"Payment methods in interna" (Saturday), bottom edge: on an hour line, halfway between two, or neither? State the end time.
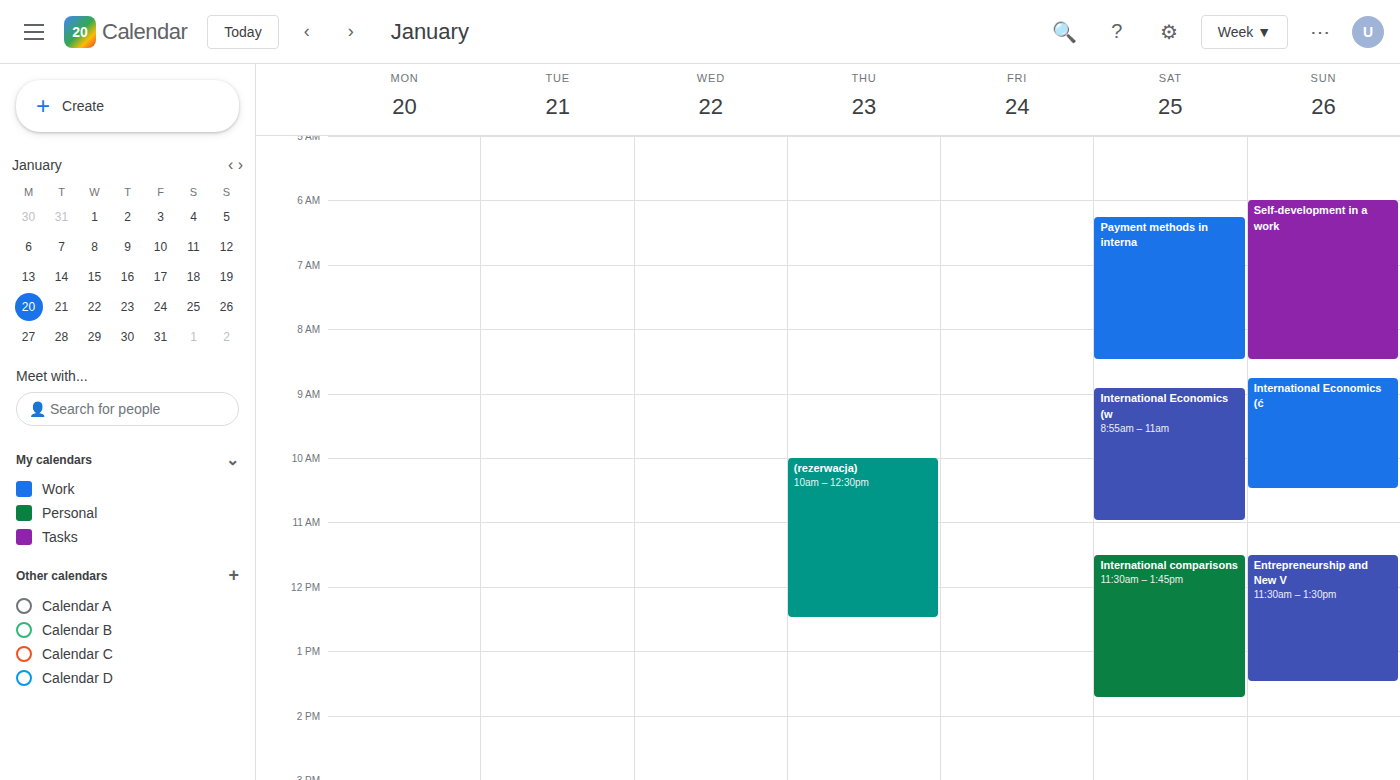
8:30 AM -- halfway between the 8 AM and 9 AM lines.